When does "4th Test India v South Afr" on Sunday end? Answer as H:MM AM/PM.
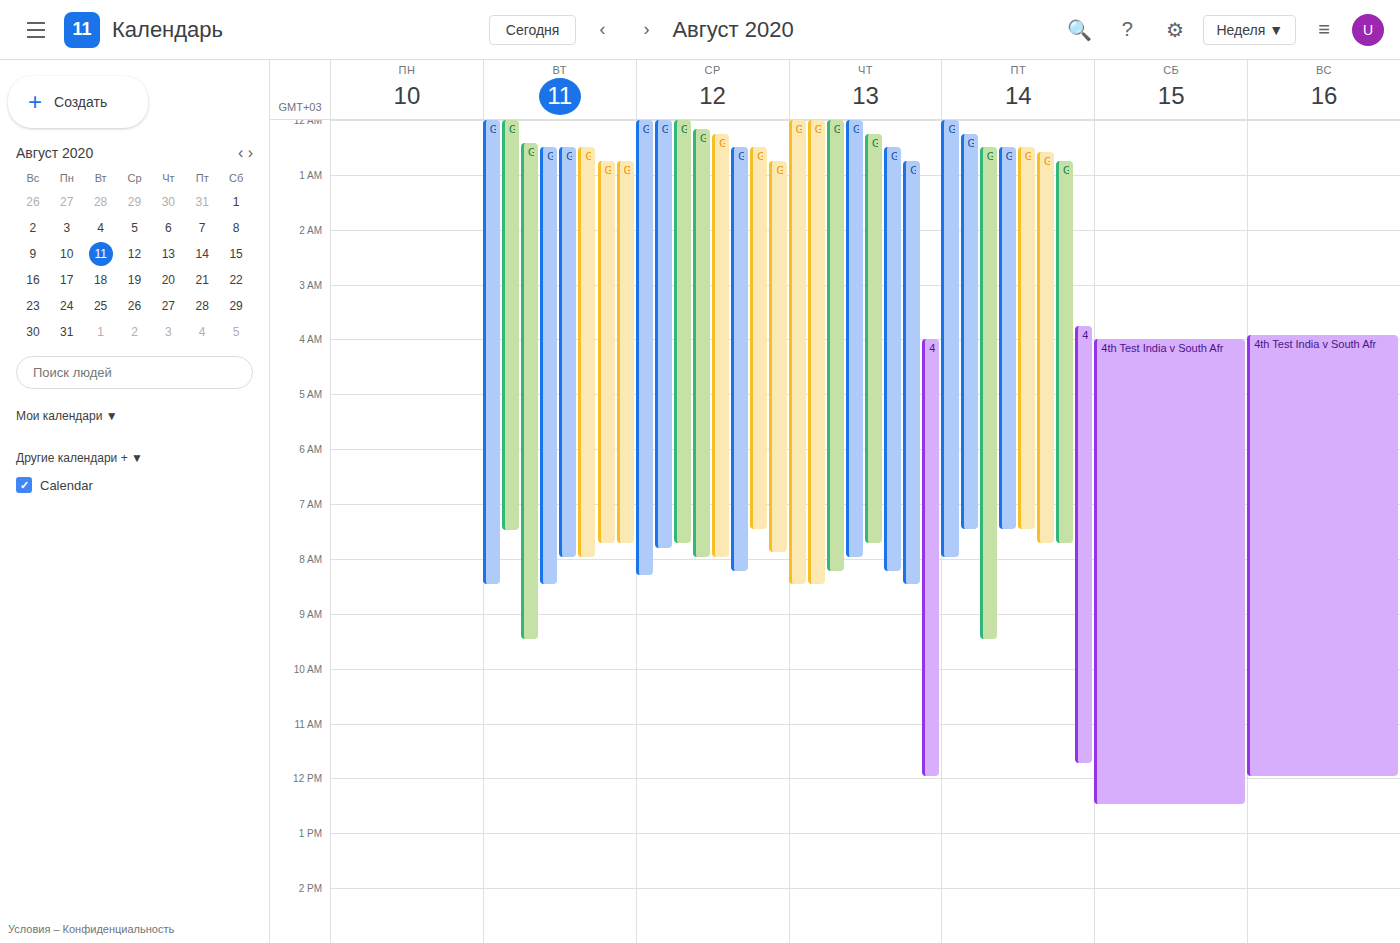
12:00 PM